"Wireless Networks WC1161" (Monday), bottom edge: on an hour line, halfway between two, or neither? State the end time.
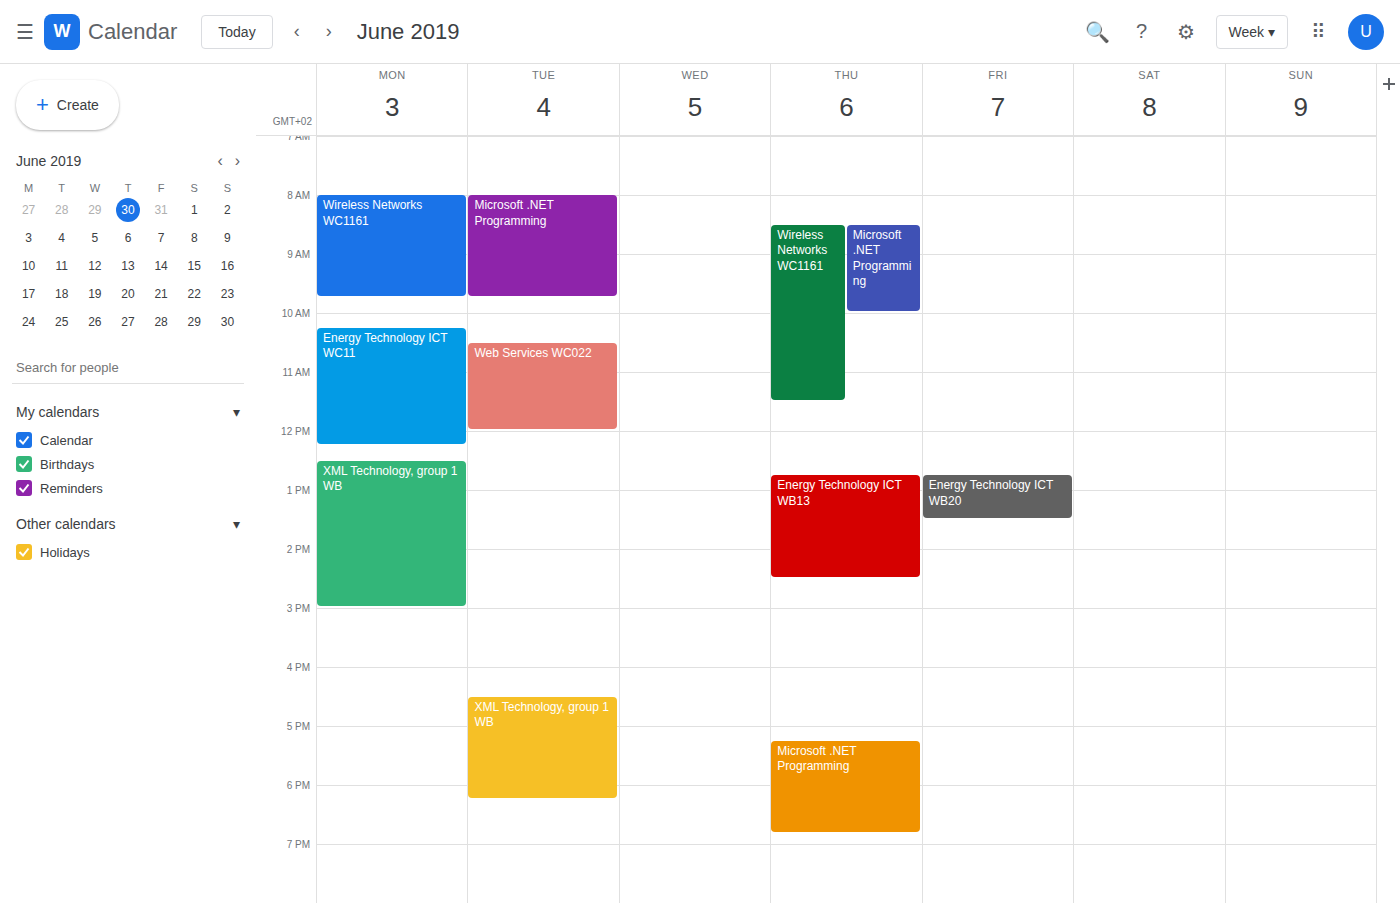
9:45 AM -- neither: three quarters of the way from the 9 AM line to the 10 AM line.